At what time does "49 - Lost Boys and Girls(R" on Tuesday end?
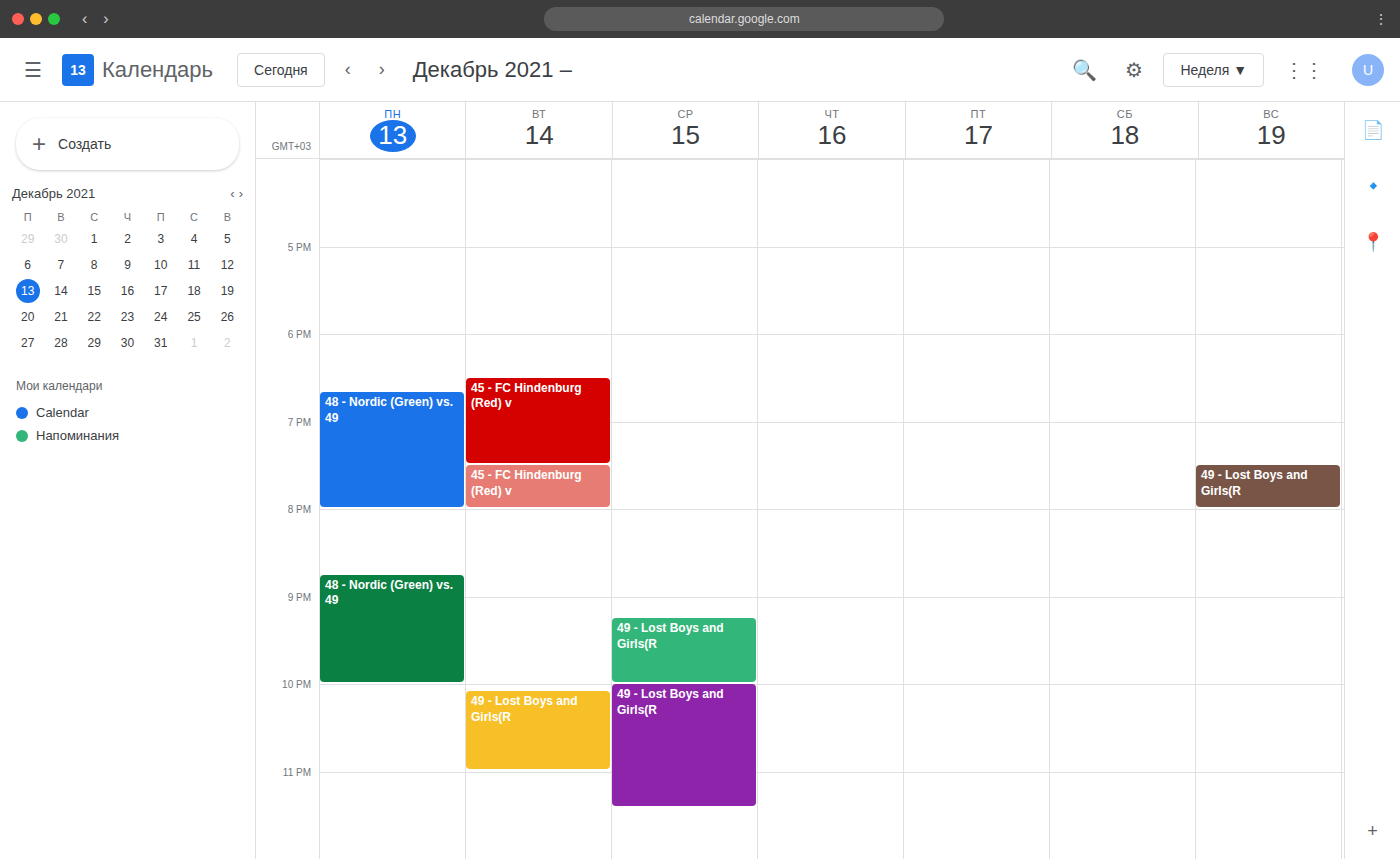
11:00 PM